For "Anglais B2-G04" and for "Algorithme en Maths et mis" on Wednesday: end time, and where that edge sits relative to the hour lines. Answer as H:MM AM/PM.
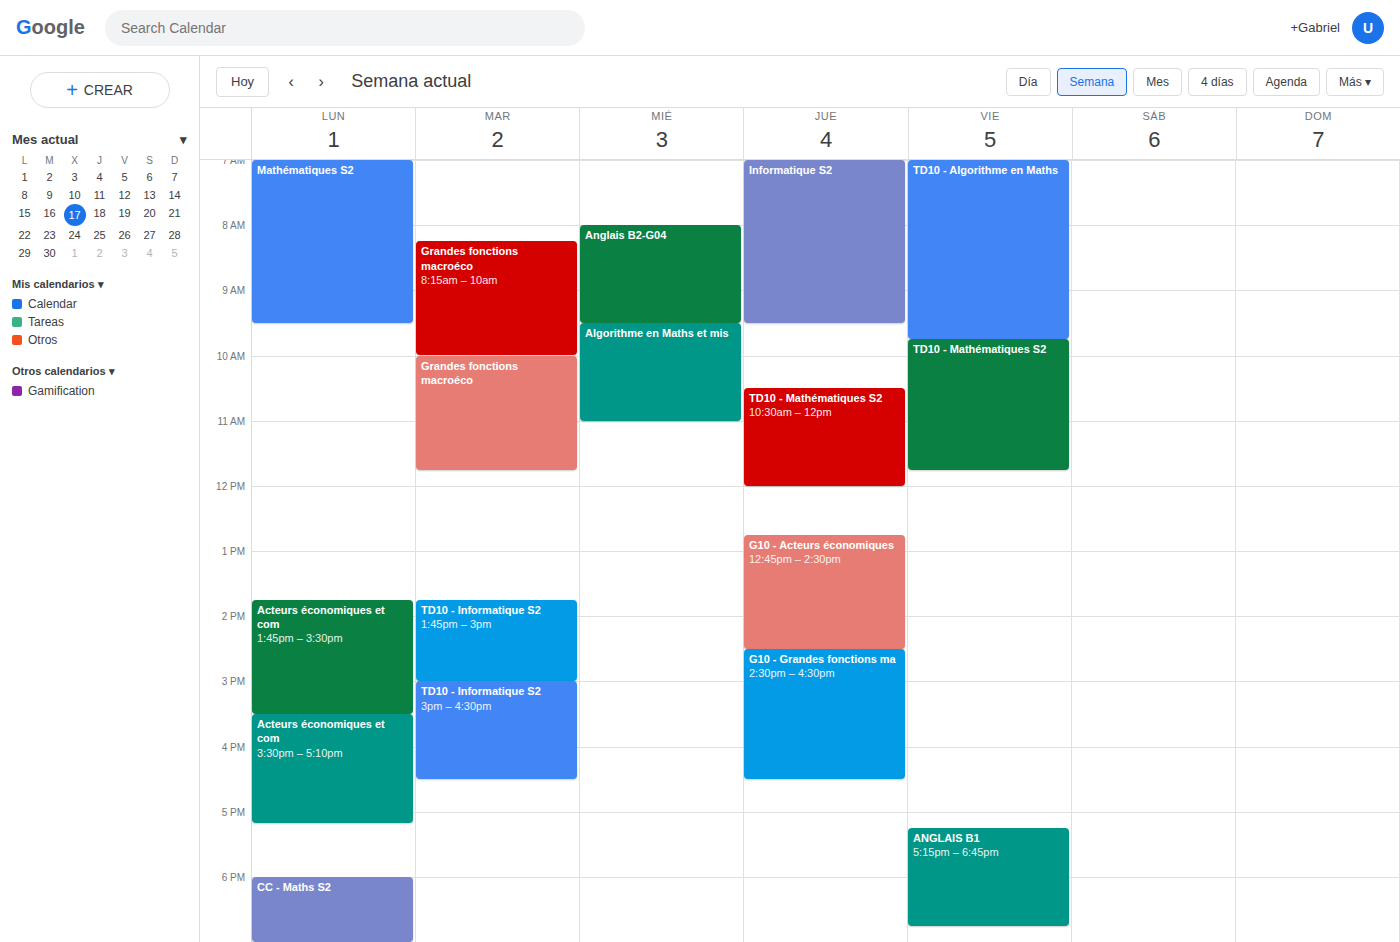
"Anglais B2-G04": 9:30 AM, halfway between the 9 AM and 10 AM lines. "Algorithme en Maths et mis": 11:00 AM, exactly on the 11 AM line.